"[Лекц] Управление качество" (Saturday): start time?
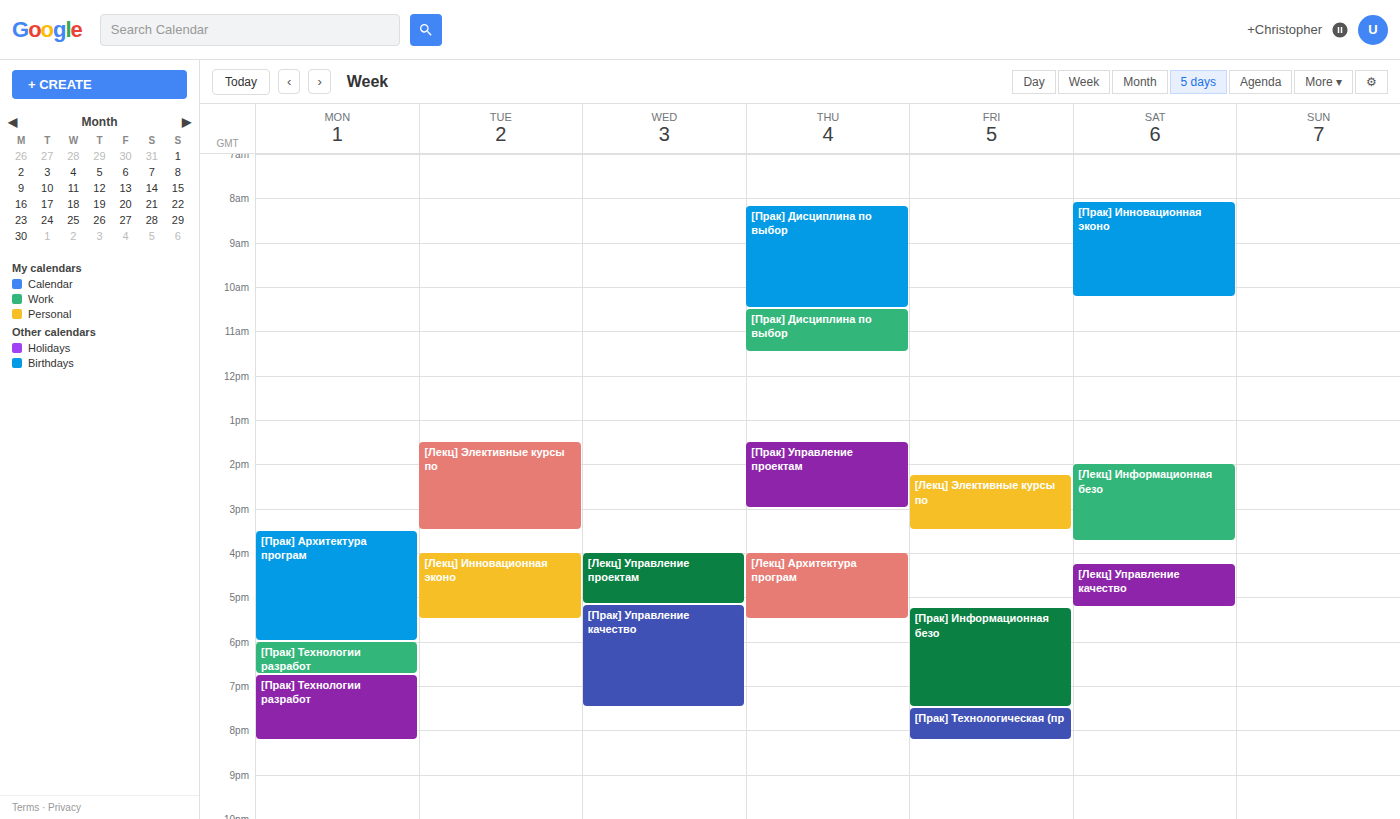
4:15 PM